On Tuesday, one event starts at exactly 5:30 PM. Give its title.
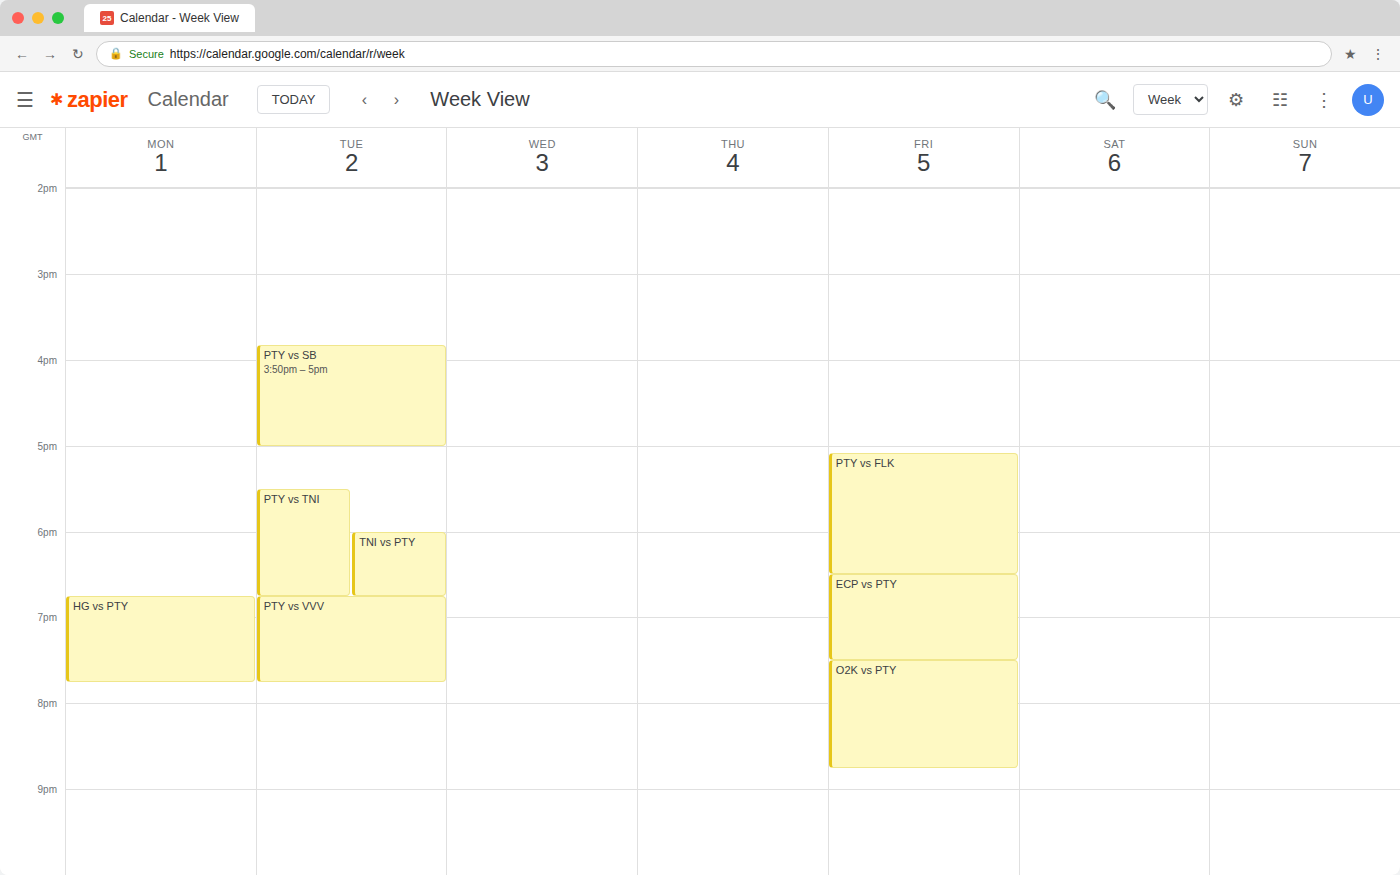
"PTY vs TNI"